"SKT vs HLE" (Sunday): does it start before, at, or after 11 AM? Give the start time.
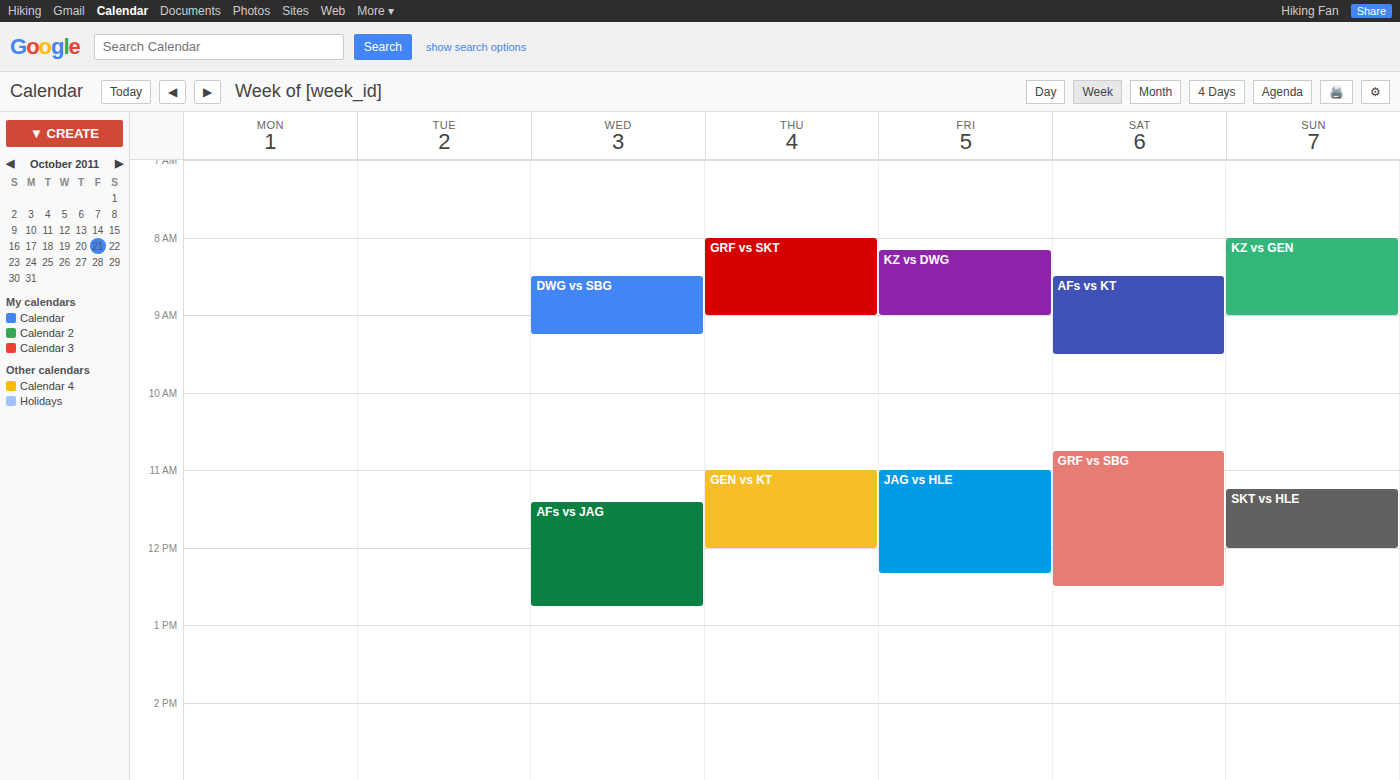
11:15 AM -- after 11 AM, 15 minutes below the 11 AM line.